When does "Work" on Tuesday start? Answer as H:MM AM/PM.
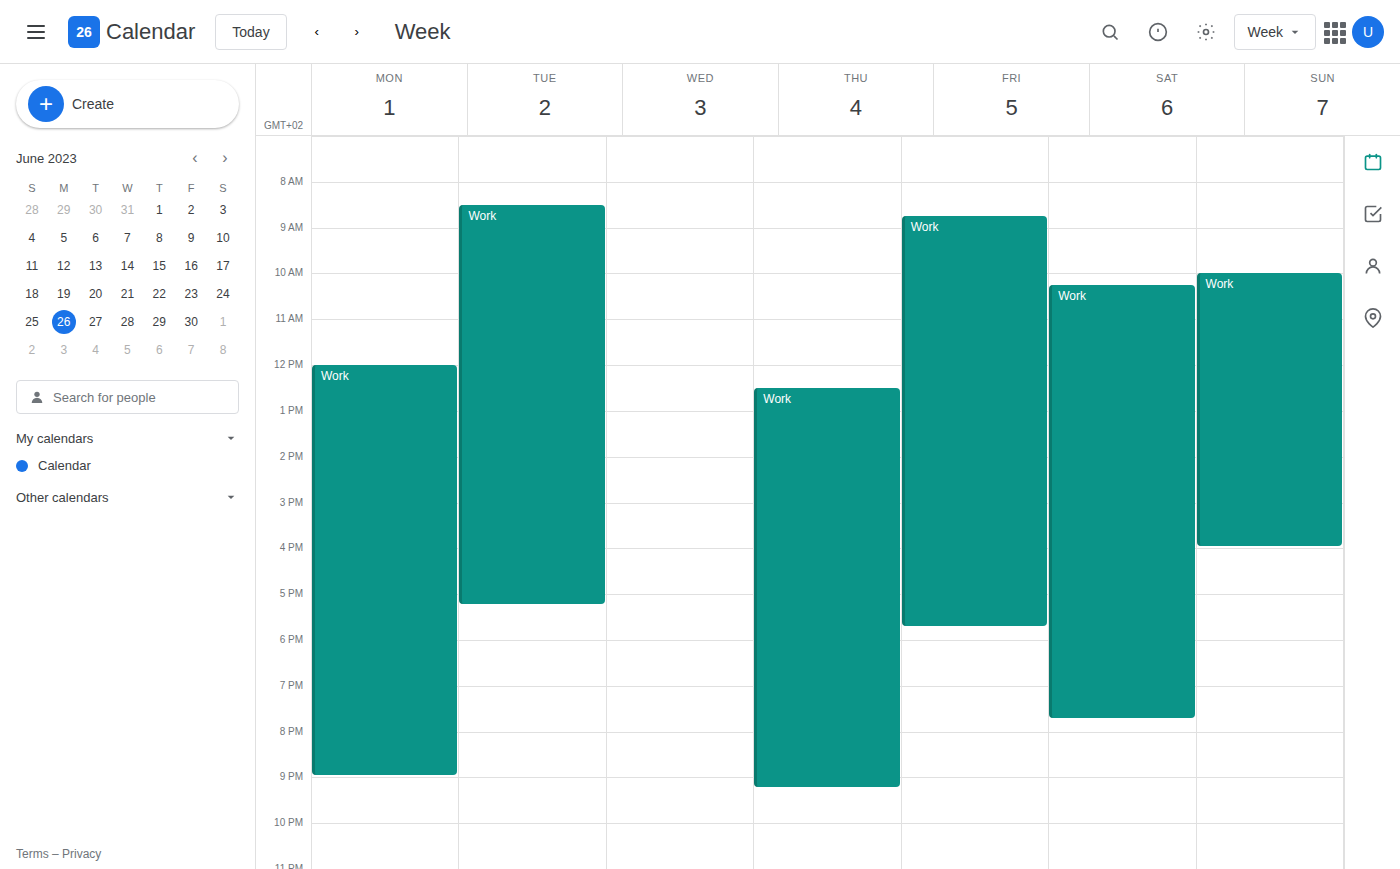
8:30 AM